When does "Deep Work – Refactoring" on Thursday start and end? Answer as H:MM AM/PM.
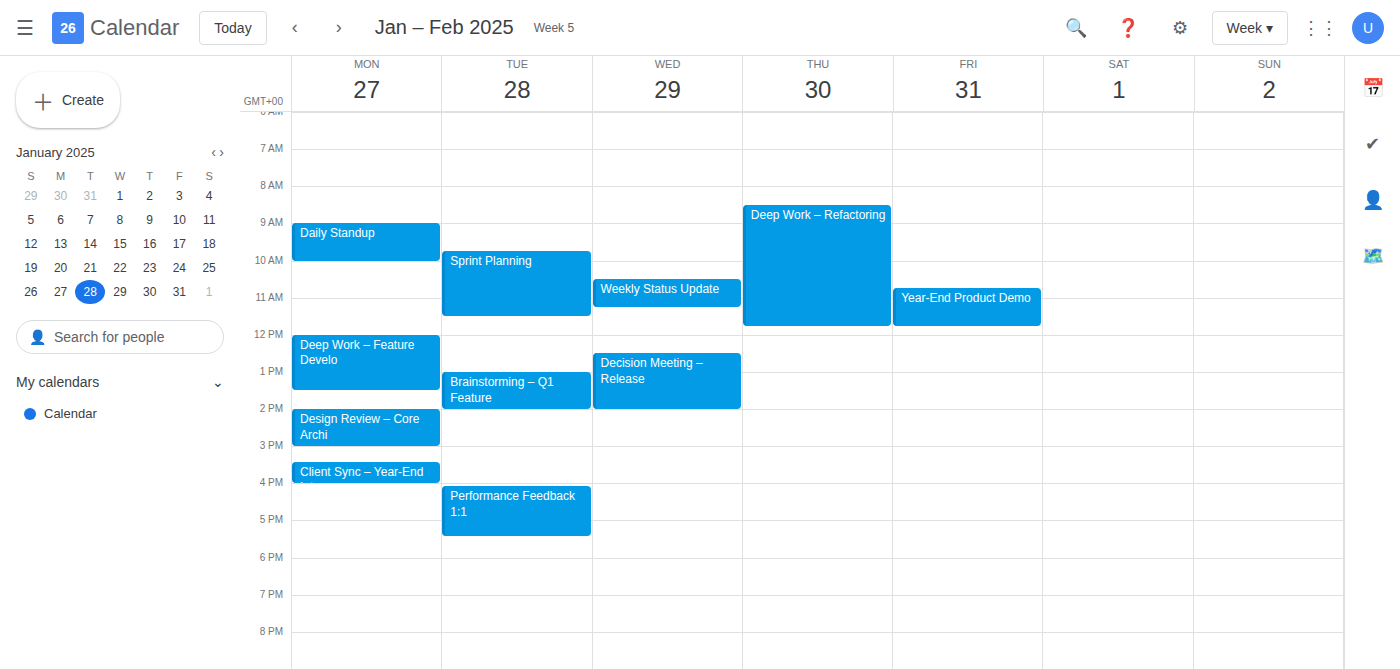
8:30 AM to 11:45 AM